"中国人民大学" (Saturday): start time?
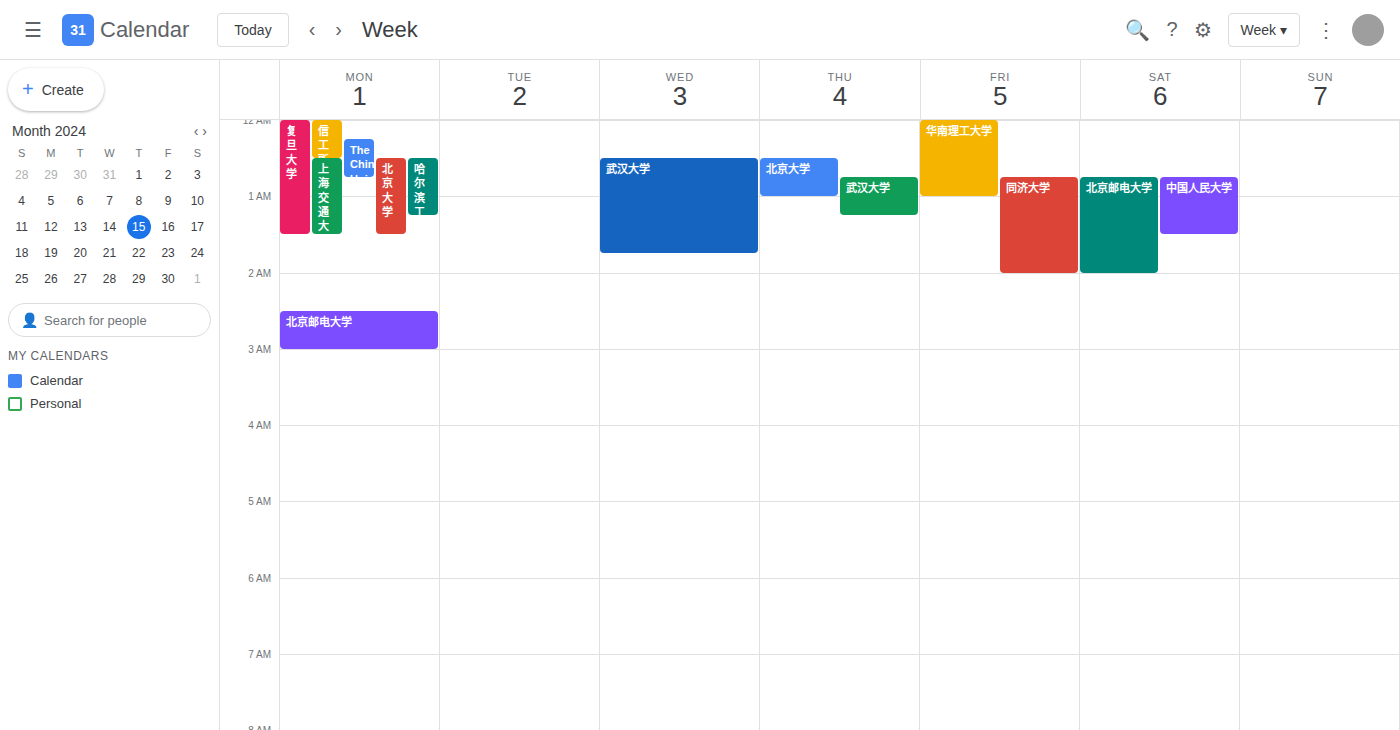
12:45 AM